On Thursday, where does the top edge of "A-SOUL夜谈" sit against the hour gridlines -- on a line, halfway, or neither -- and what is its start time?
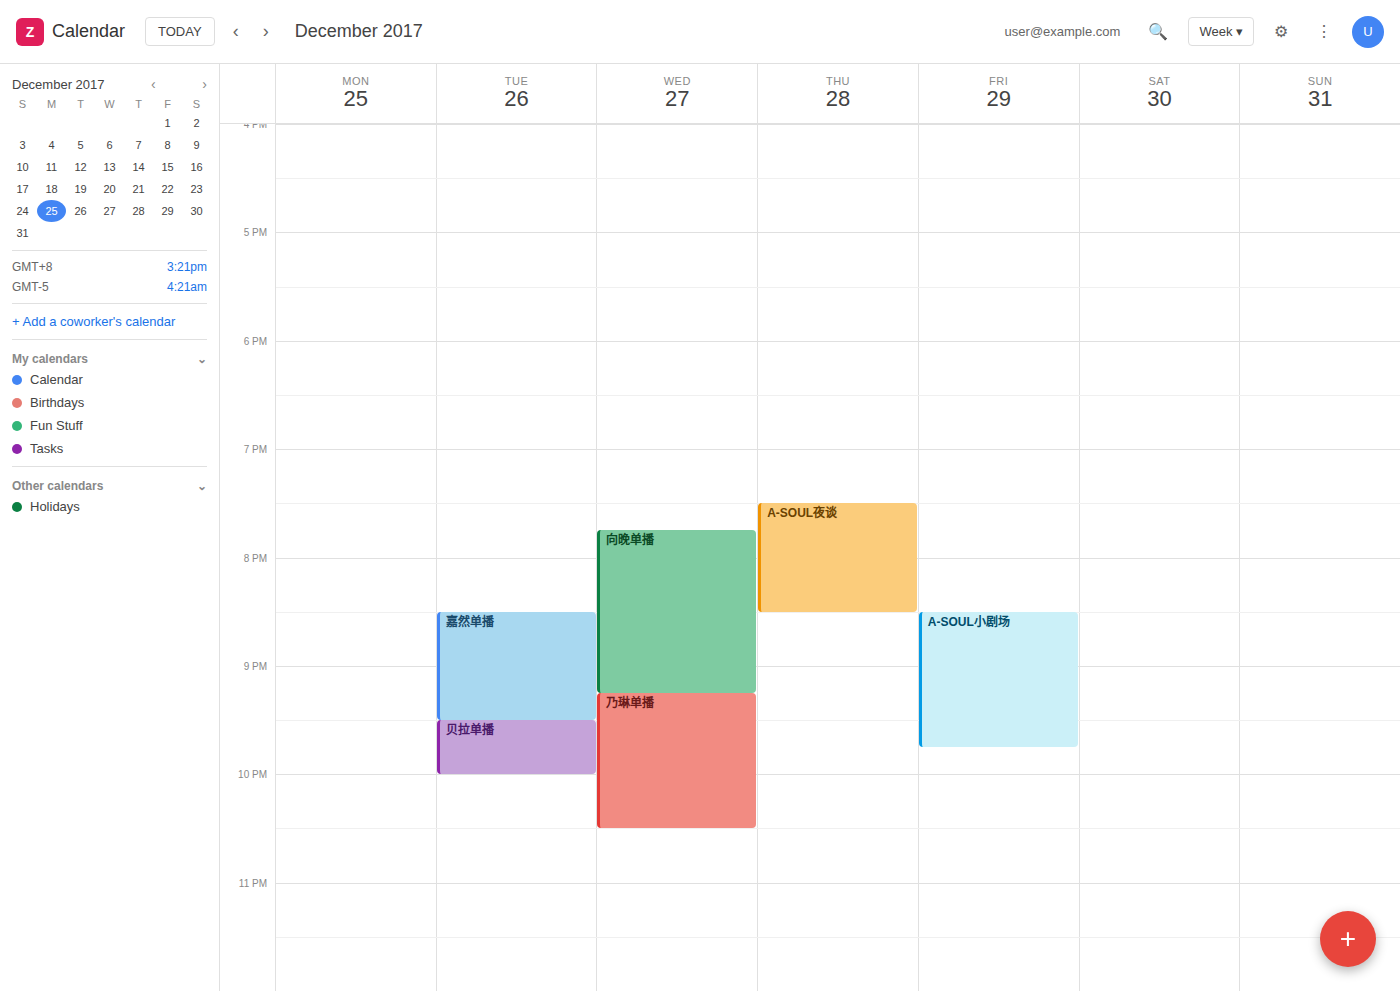
7:30 PM -- halfway between the 7 PM and 8 PM lines.